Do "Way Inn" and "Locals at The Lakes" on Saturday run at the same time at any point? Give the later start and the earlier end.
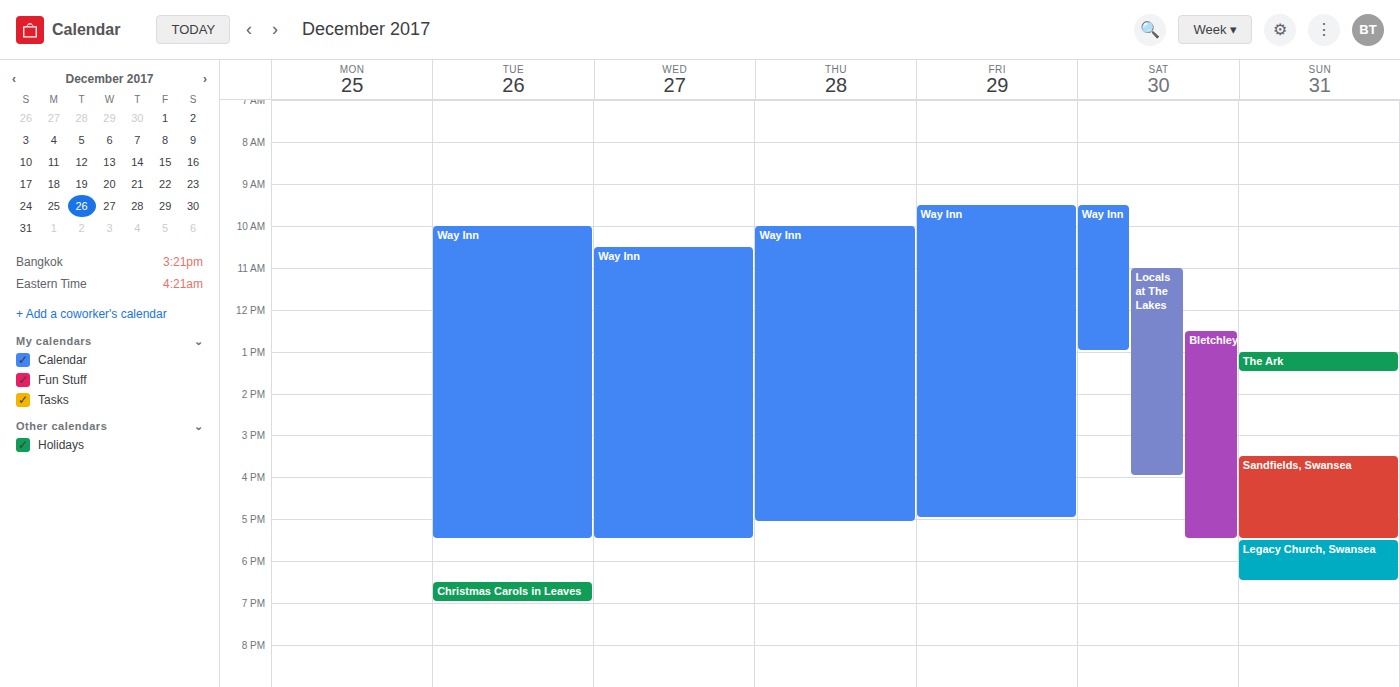
"Locals at The Lakes" starts at 11:00 AM, before "Way Inn" ends at 1:00 PM -- they overlap.